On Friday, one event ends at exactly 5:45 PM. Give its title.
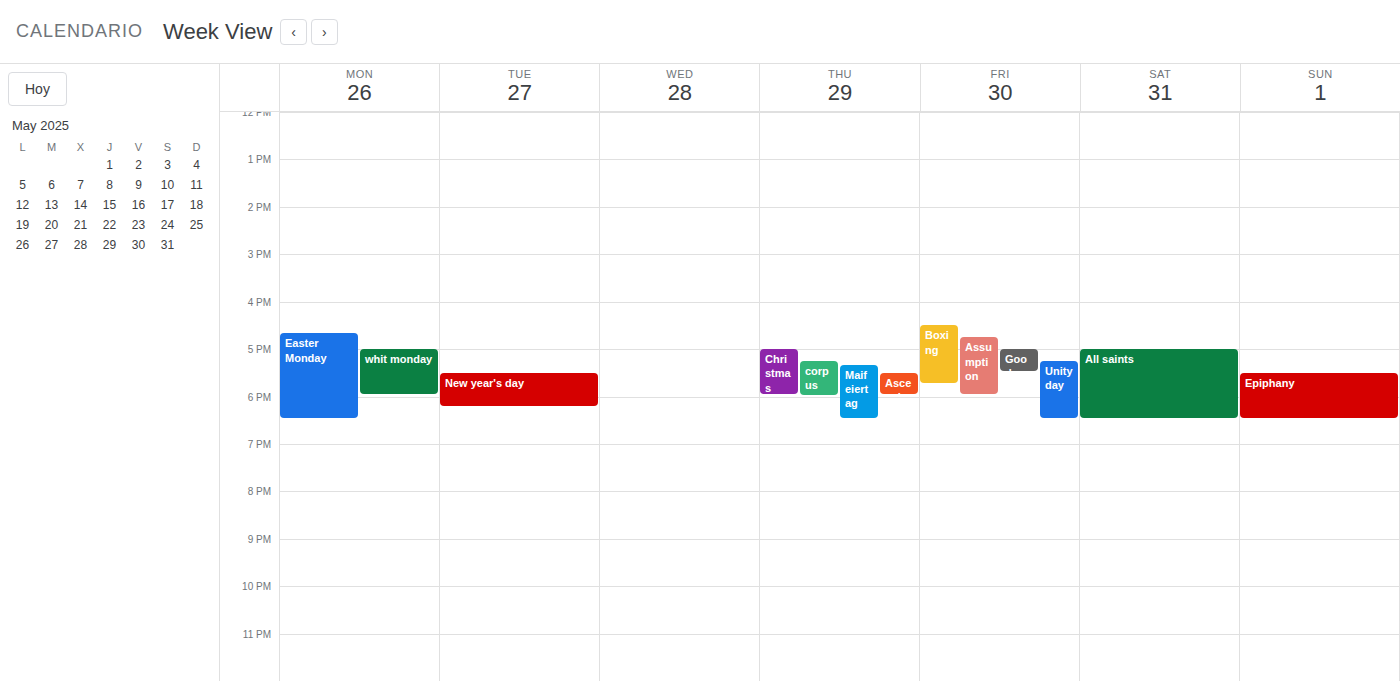
"Boxing"